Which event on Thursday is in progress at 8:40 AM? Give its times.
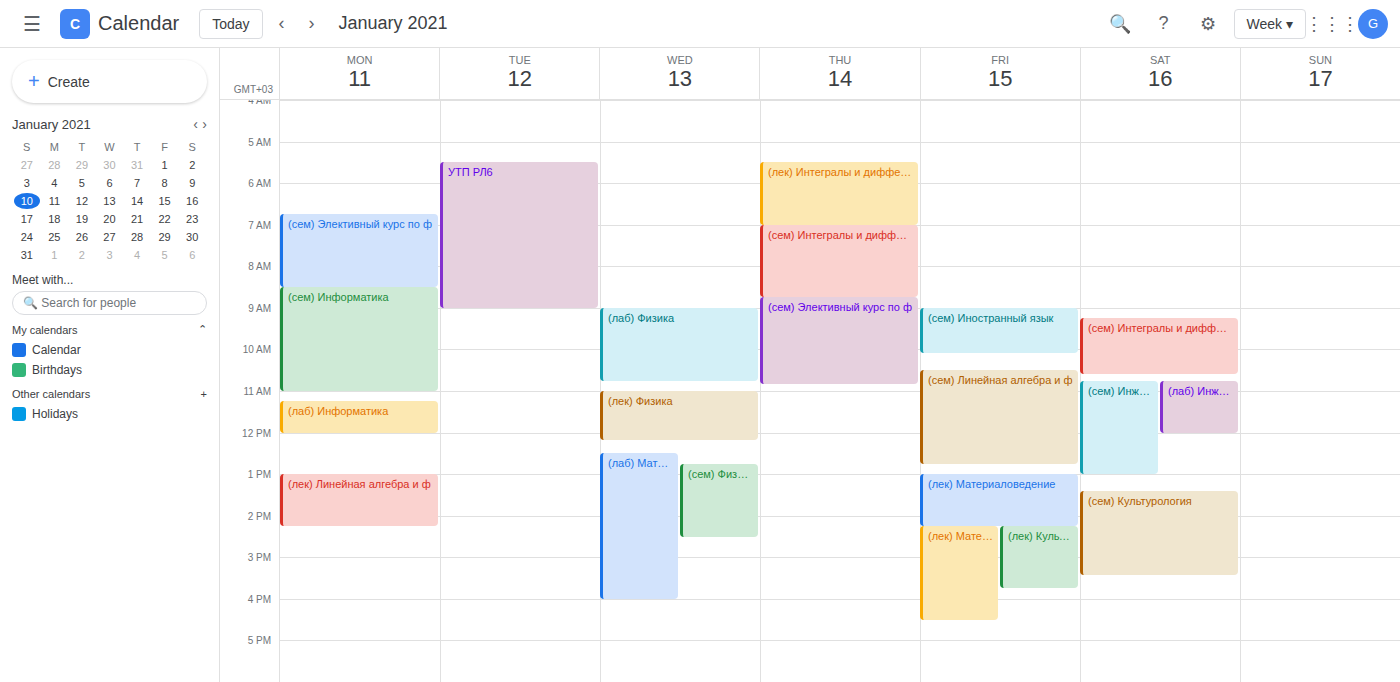
"(сем) Интегралы и дифферен", 7:00 AM to 8:45 AM